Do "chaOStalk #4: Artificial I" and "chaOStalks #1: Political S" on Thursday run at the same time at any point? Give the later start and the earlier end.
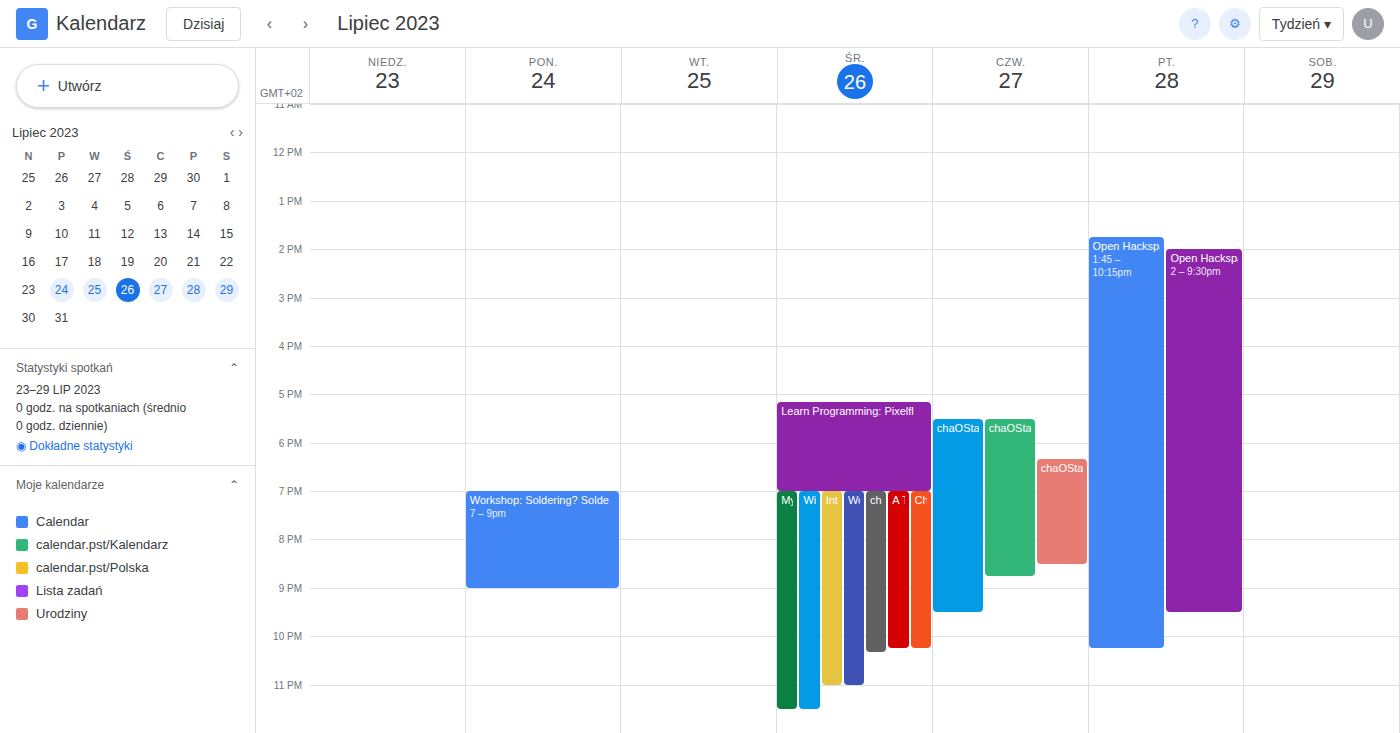
"chaOStalks #1: Political S" runs 6:20 PM to 8:30 PM, inside "chaOStalk #4: Artificial I" -- they overlap.